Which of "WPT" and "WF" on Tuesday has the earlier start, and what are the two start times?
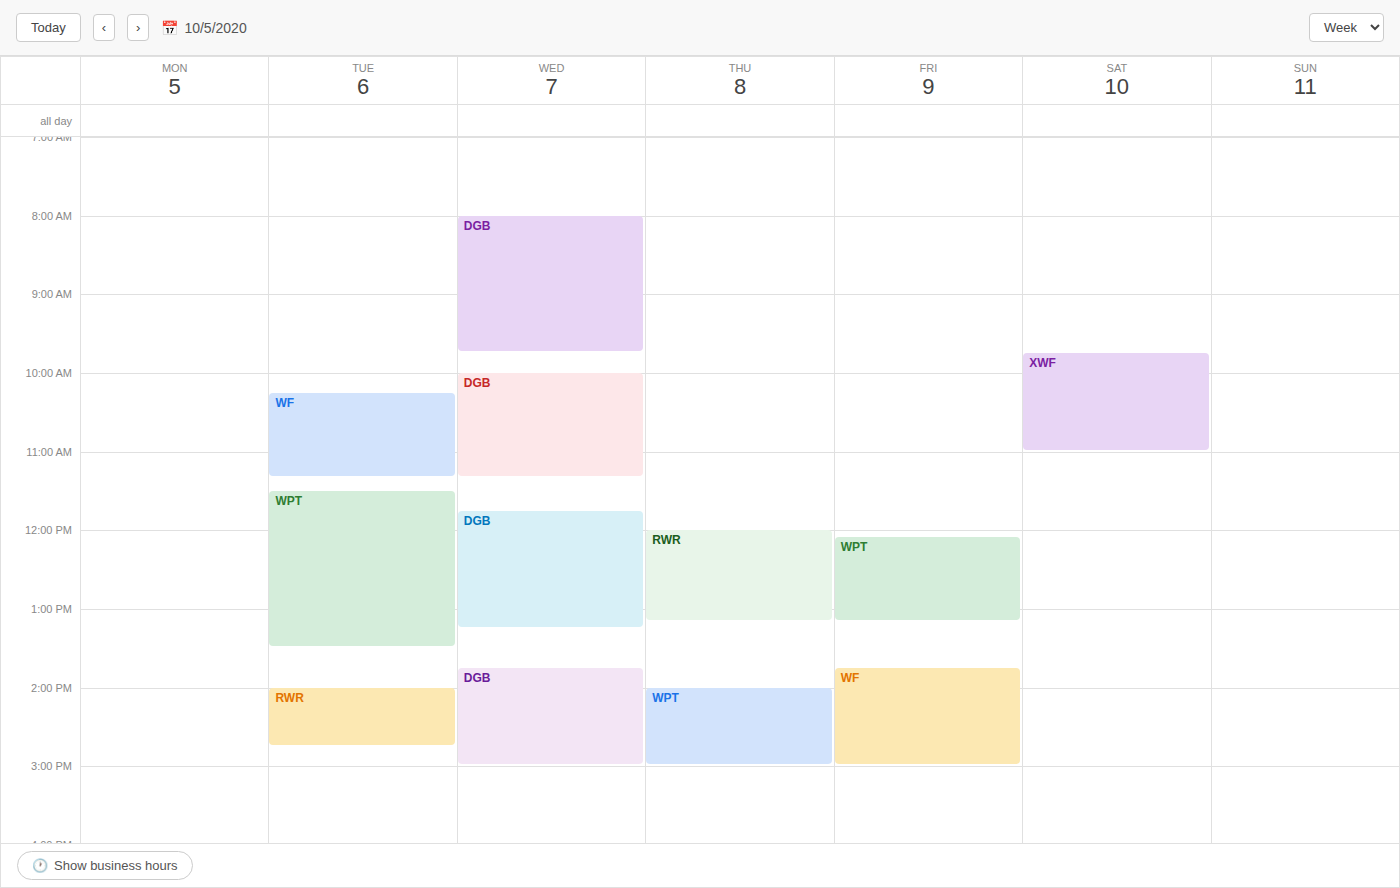
"WF" 10:15 AM; "WPT" 11:30 AM.